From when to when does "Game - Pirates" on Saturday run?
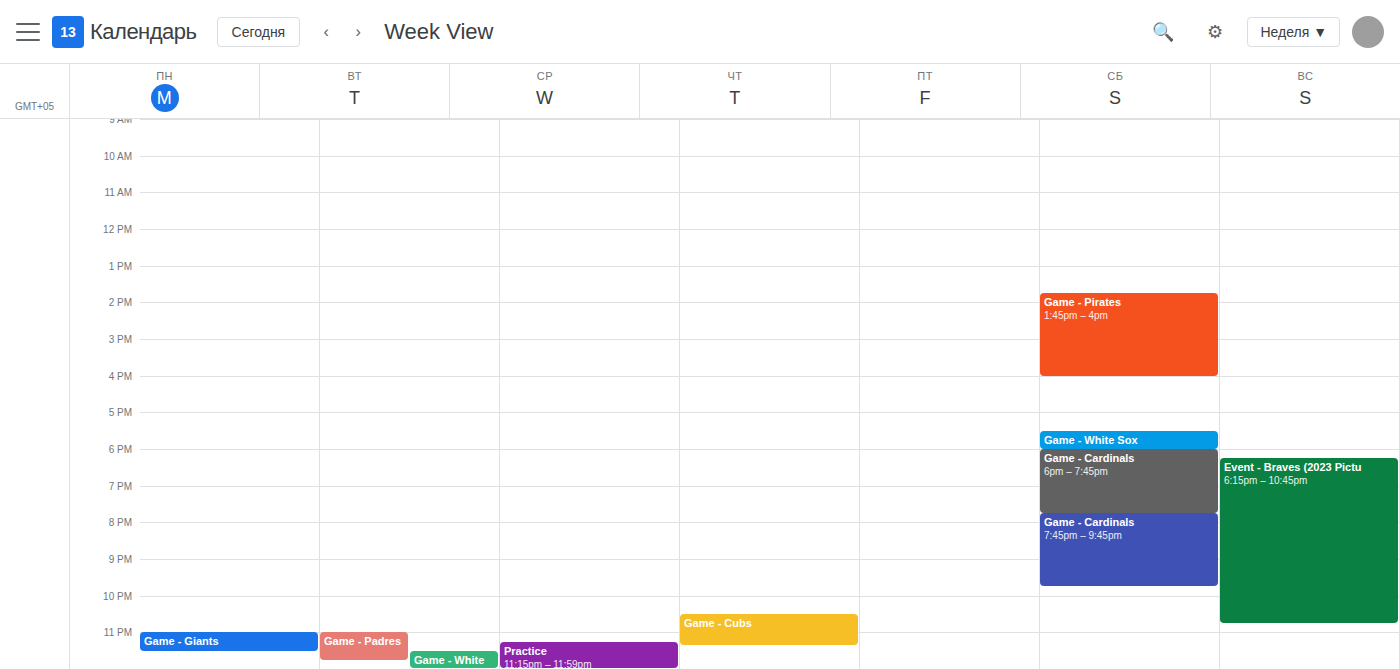
1:45 PM to 4:00 PM